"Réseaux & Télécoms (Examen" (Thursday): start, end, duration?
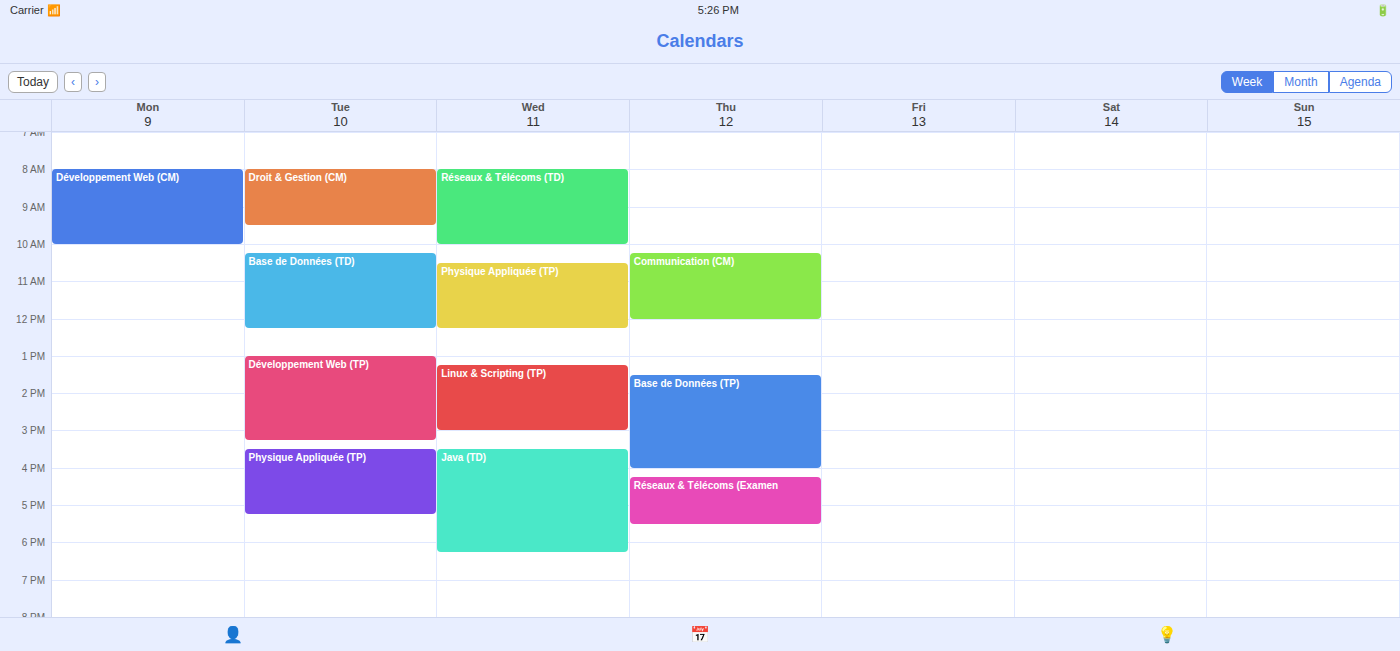
4:15 PM to 5:30 PM, 1 hour 15 minutes